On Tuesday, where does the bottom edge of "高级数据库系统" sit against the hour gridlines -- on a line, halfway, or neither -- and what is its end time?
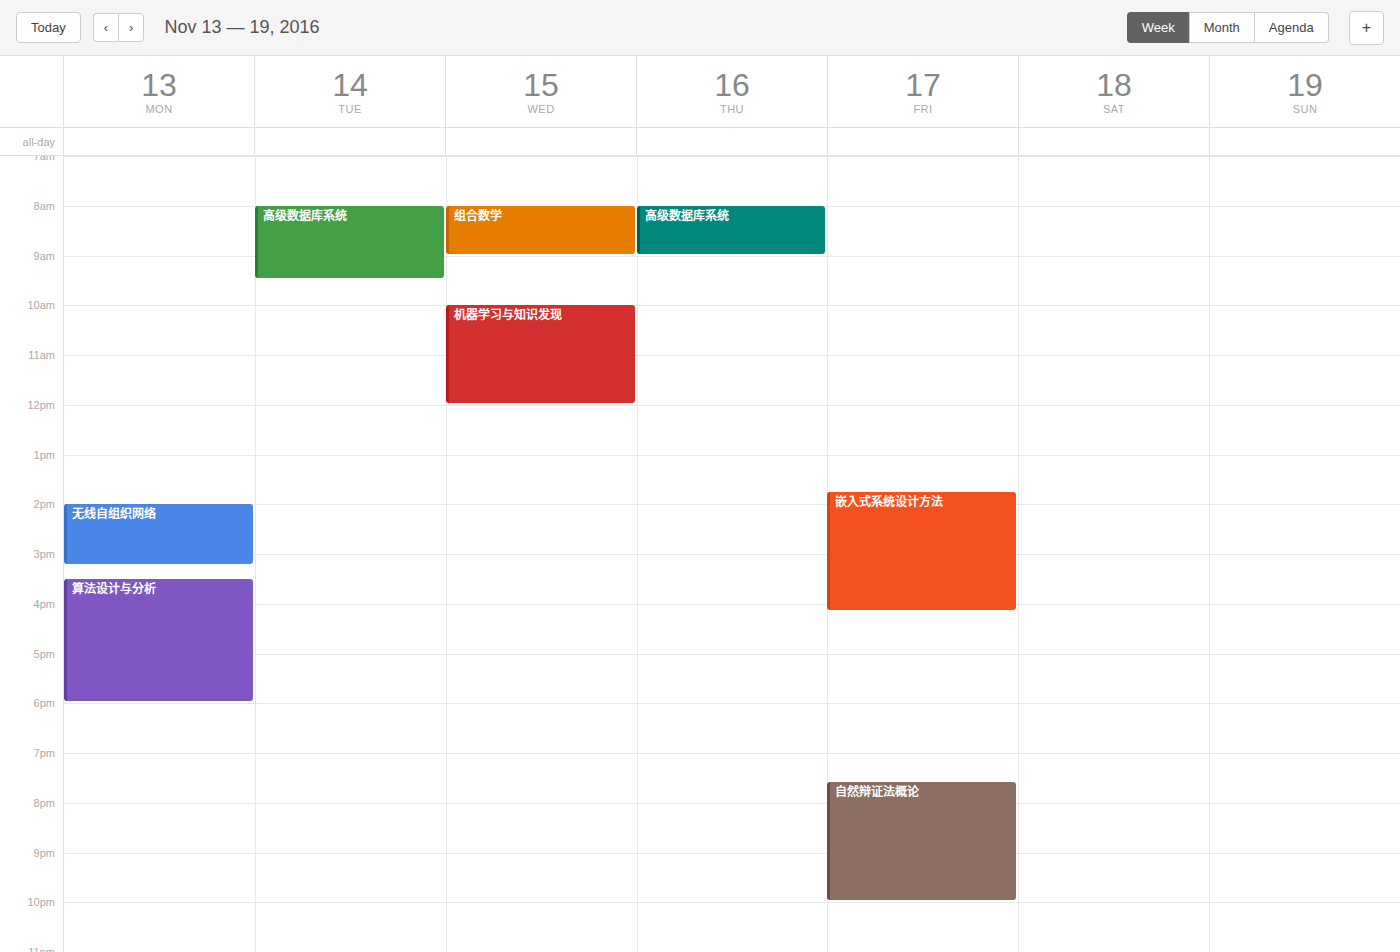
9:30 AM -- halfway between the 9 AM and 10 AM lines.